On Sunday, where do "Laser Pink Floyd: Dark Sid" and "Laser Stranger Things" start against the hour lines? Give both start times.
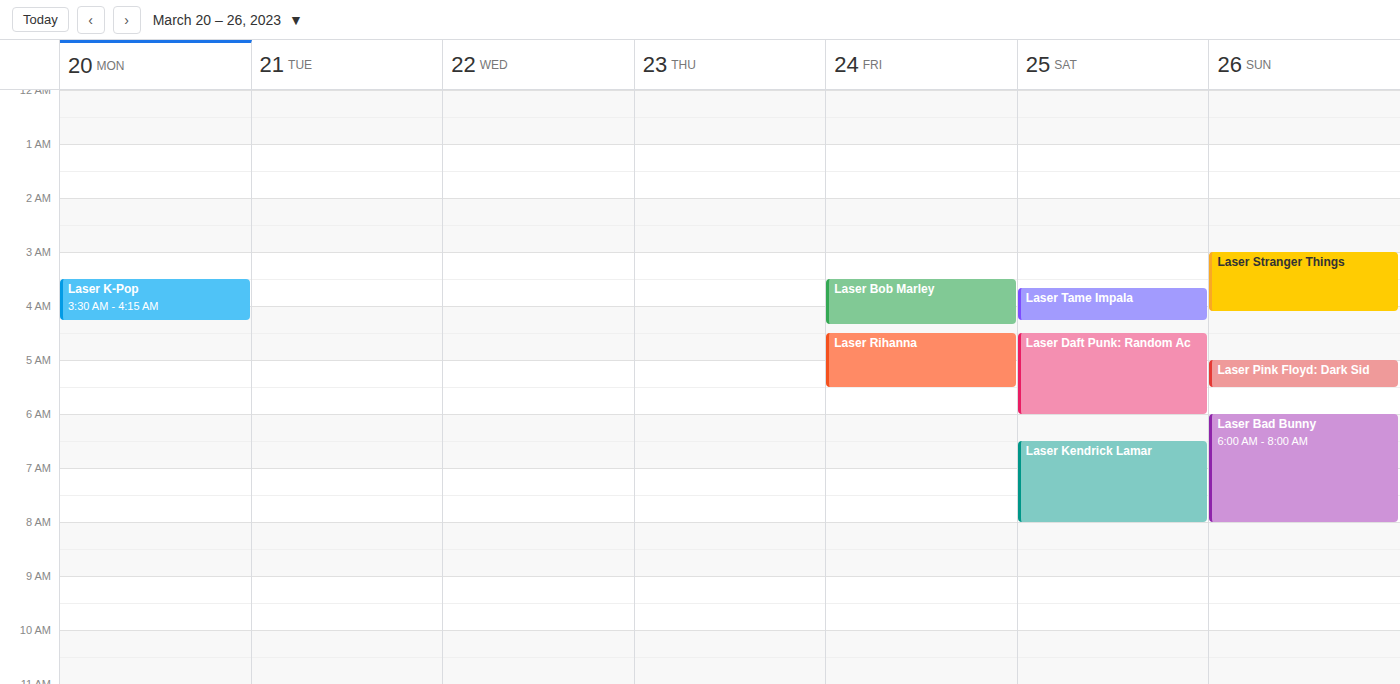
"Laser Pink Floyd: Dark Sid": 5:00 AM, exactly on the 5 AM line. "Laser Stranger Things": 3:00 AM, exactly on the 3 AM line.